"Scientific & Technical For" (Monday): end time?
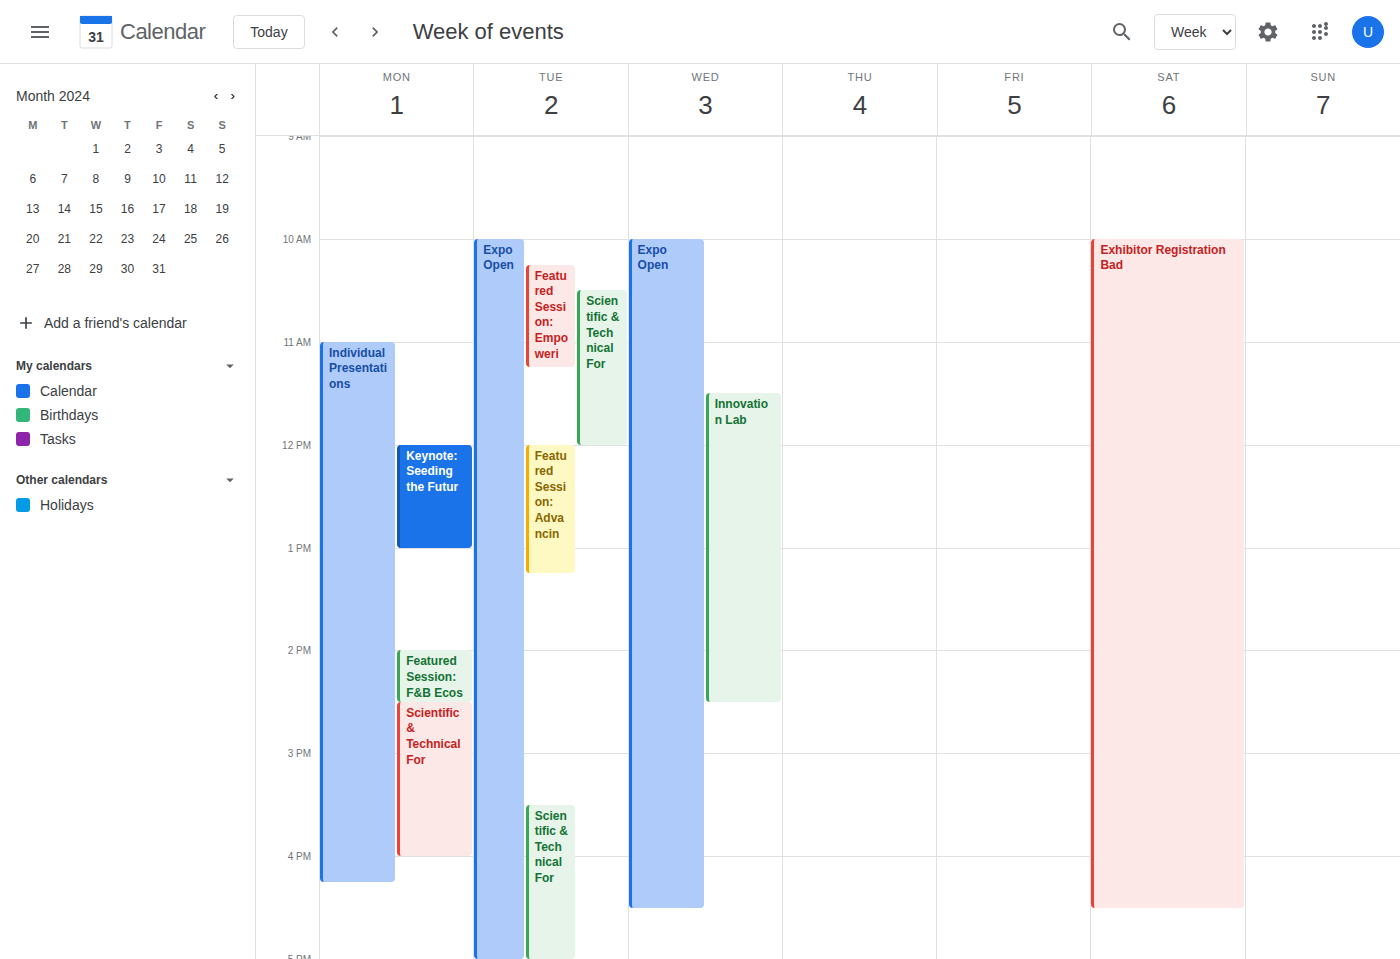
16:00